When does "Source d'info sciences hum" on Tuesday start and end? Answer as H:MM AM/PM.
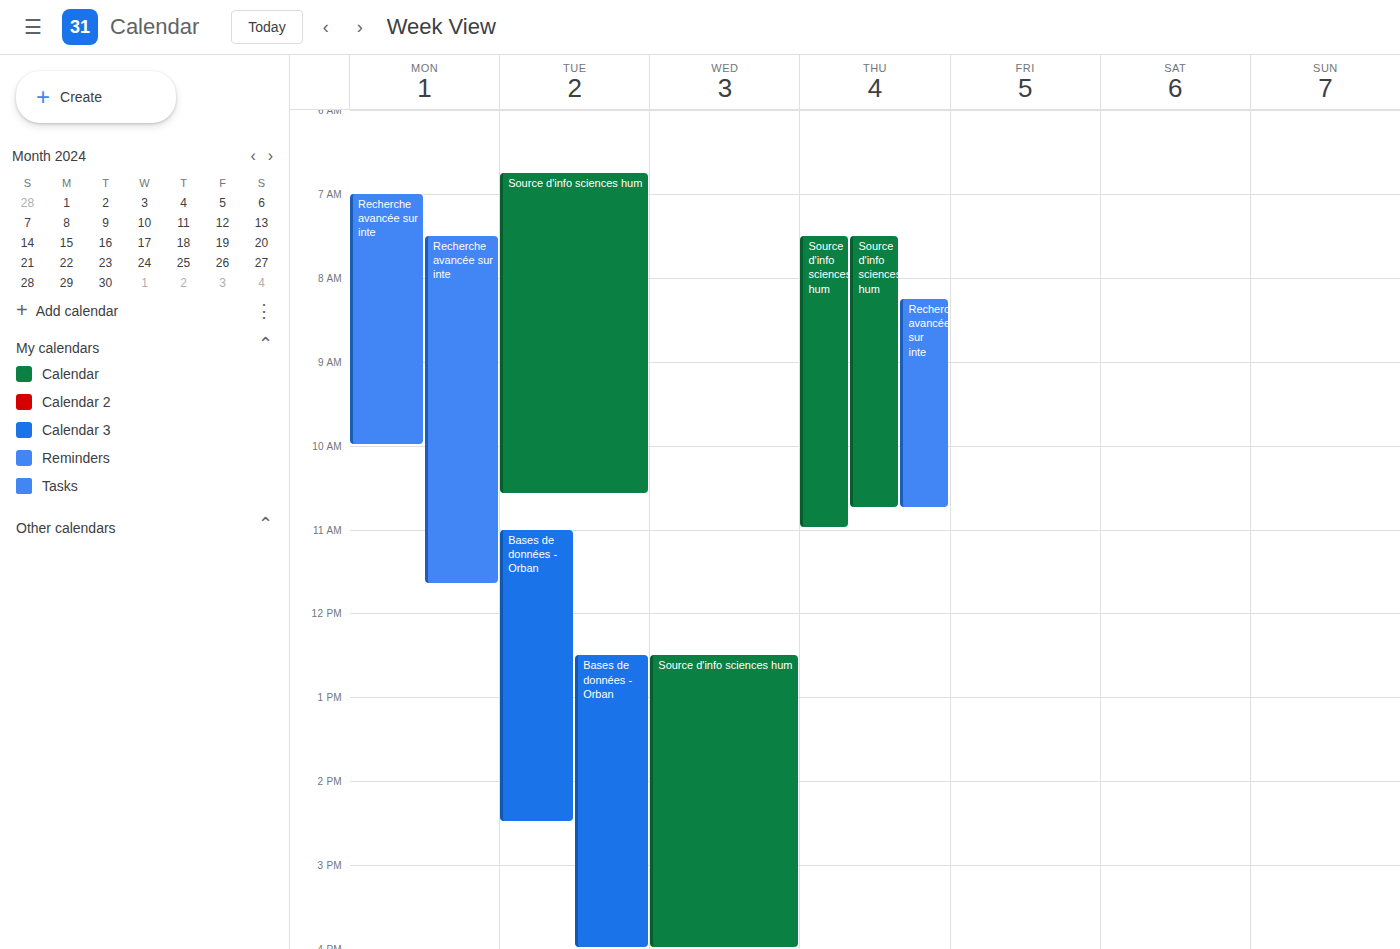
6:45 AM to 10:35 AM